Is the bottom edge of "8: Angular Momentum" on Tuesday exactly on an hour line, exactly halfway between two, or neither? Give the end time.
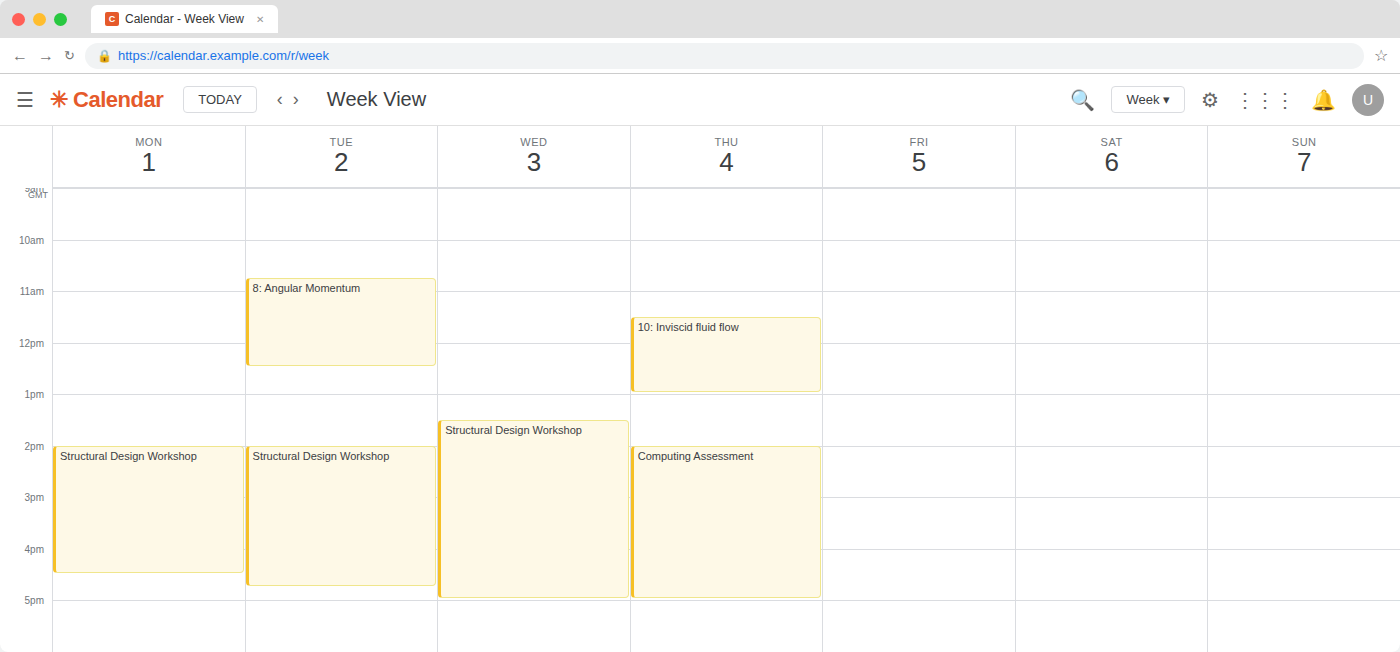
12:30 PM -- halfway between the 12 PM and 1 PM lines.